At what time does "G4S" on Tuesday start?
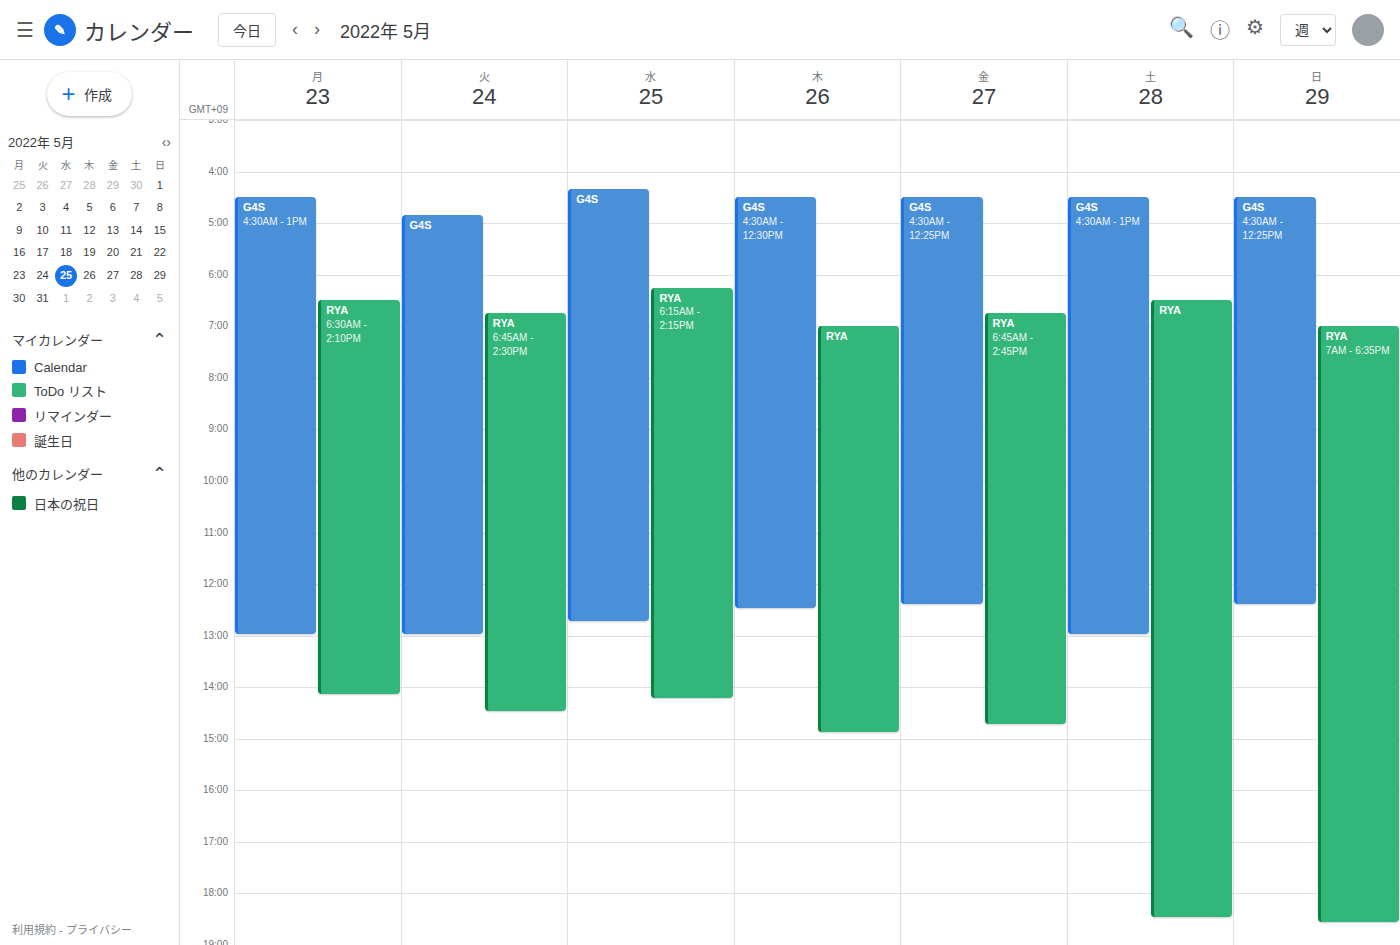
04:50